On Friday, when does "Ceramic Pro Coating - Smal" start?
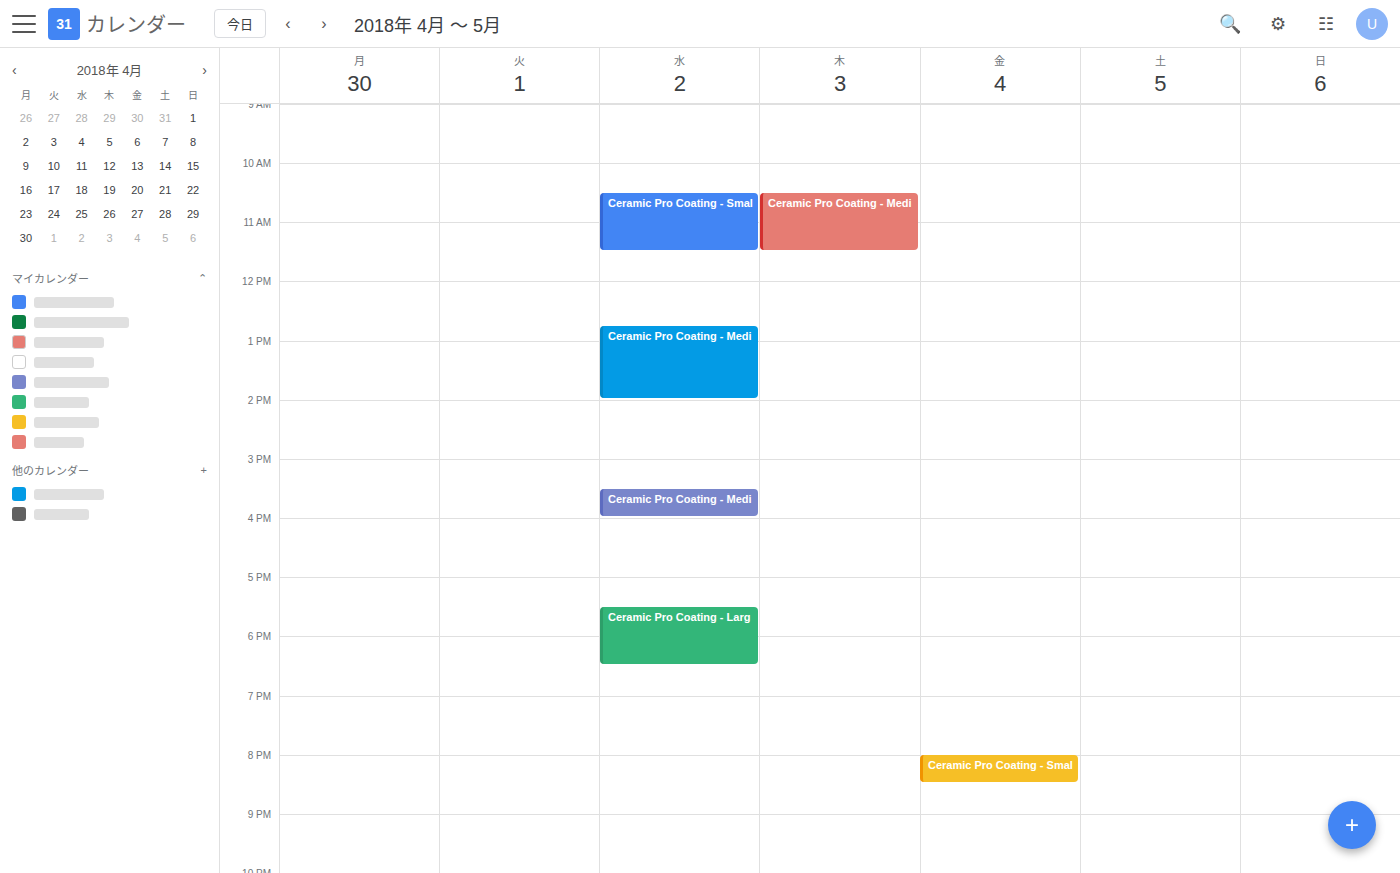
8:00 PM